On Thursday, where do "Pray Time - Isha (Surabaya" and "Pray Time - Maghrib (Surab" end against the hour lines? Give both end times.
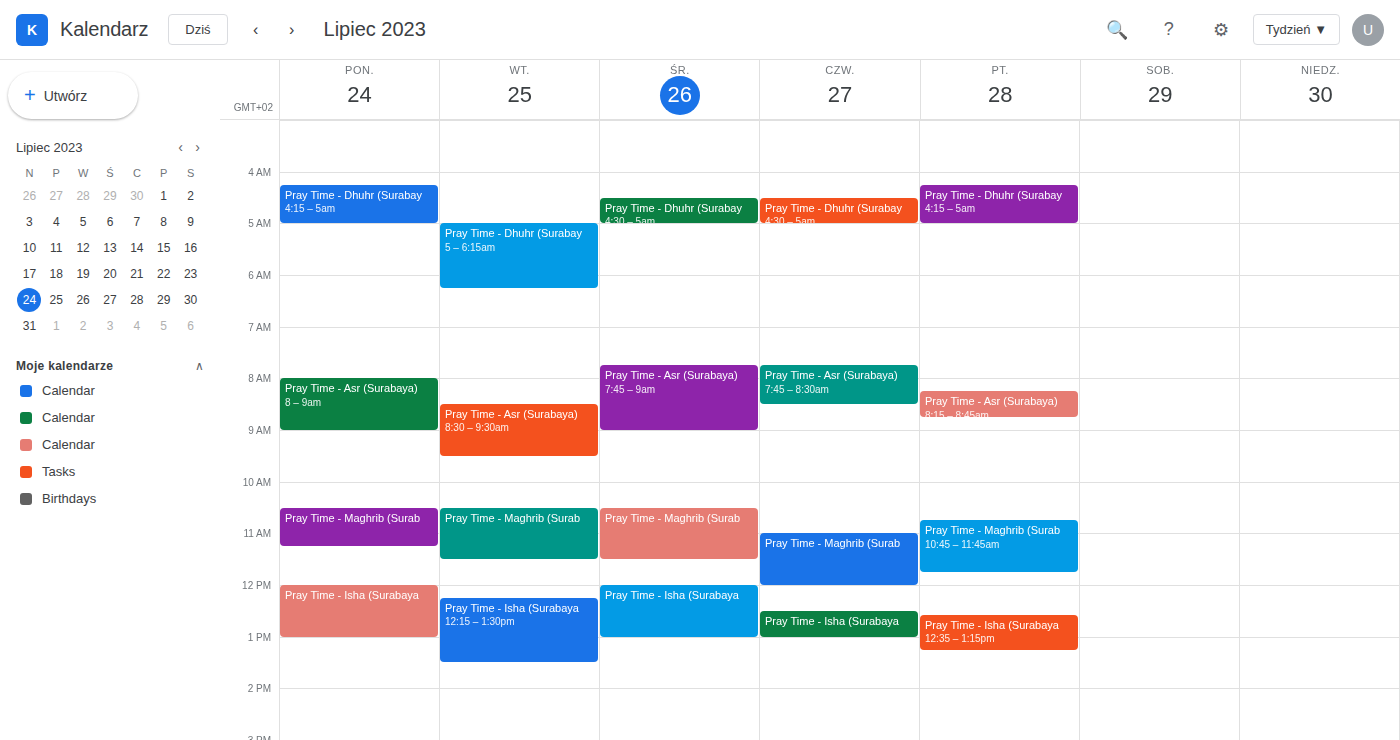
"Pray Time - Isha (Surabaya": 1:00 PM, exactly on the 1 PM line. "Pray Time - Maghrib (Surab": 12:00 PM, exactly on the 12 PM line.